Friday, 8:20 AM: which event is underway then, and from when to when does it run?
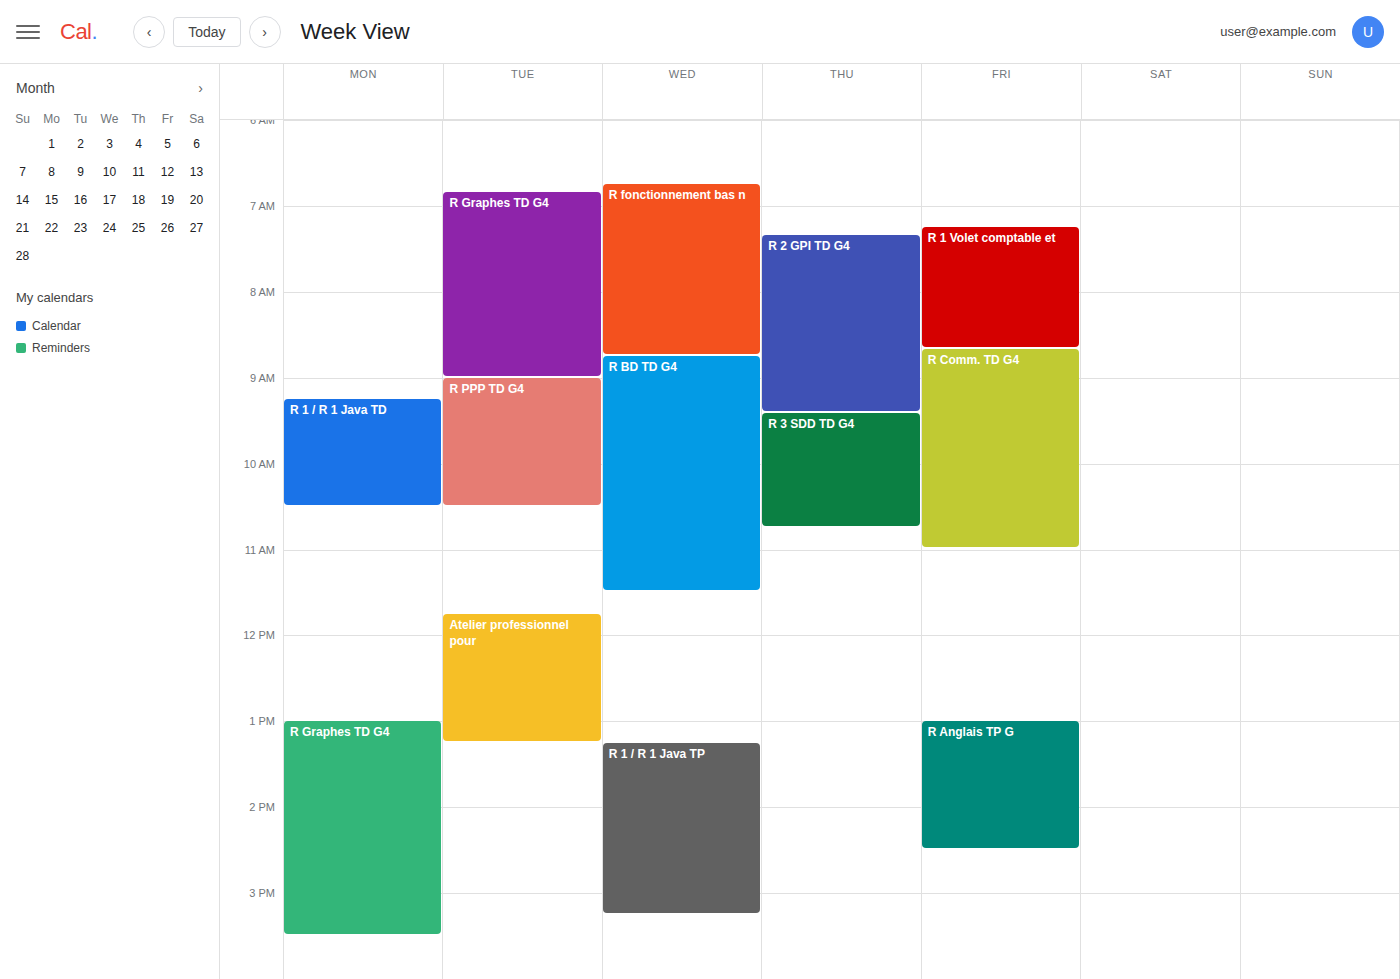
"R 1 Volet comptable et", 7:15 AM to 8:40 AM